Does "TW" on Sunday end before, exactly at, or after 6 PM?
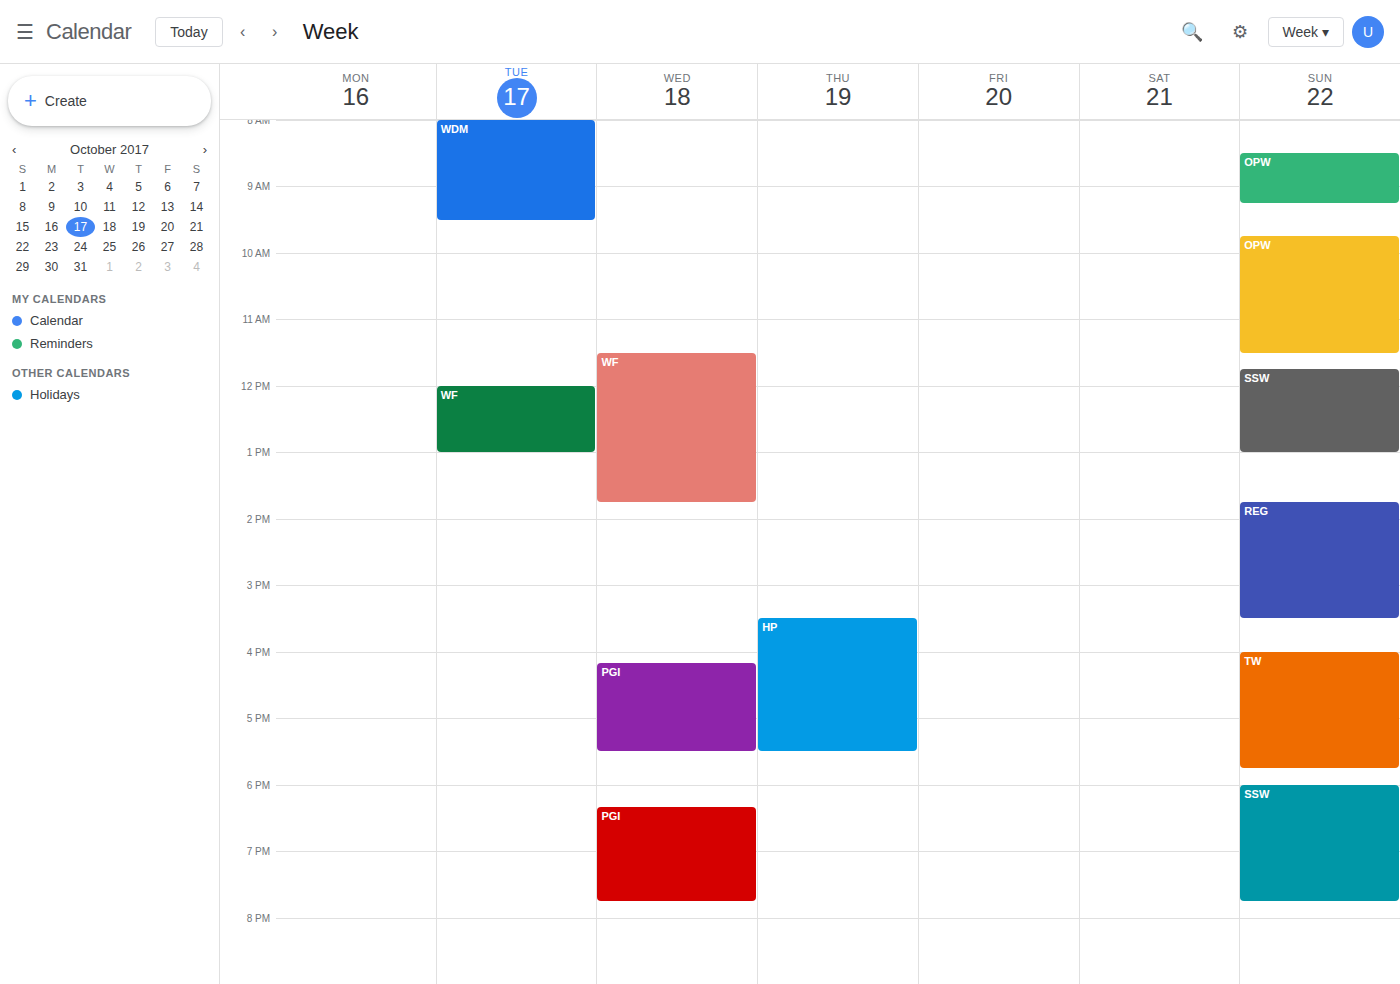
5:45 PM -- before 6 PM, 15 minutes above the 6 PM line.